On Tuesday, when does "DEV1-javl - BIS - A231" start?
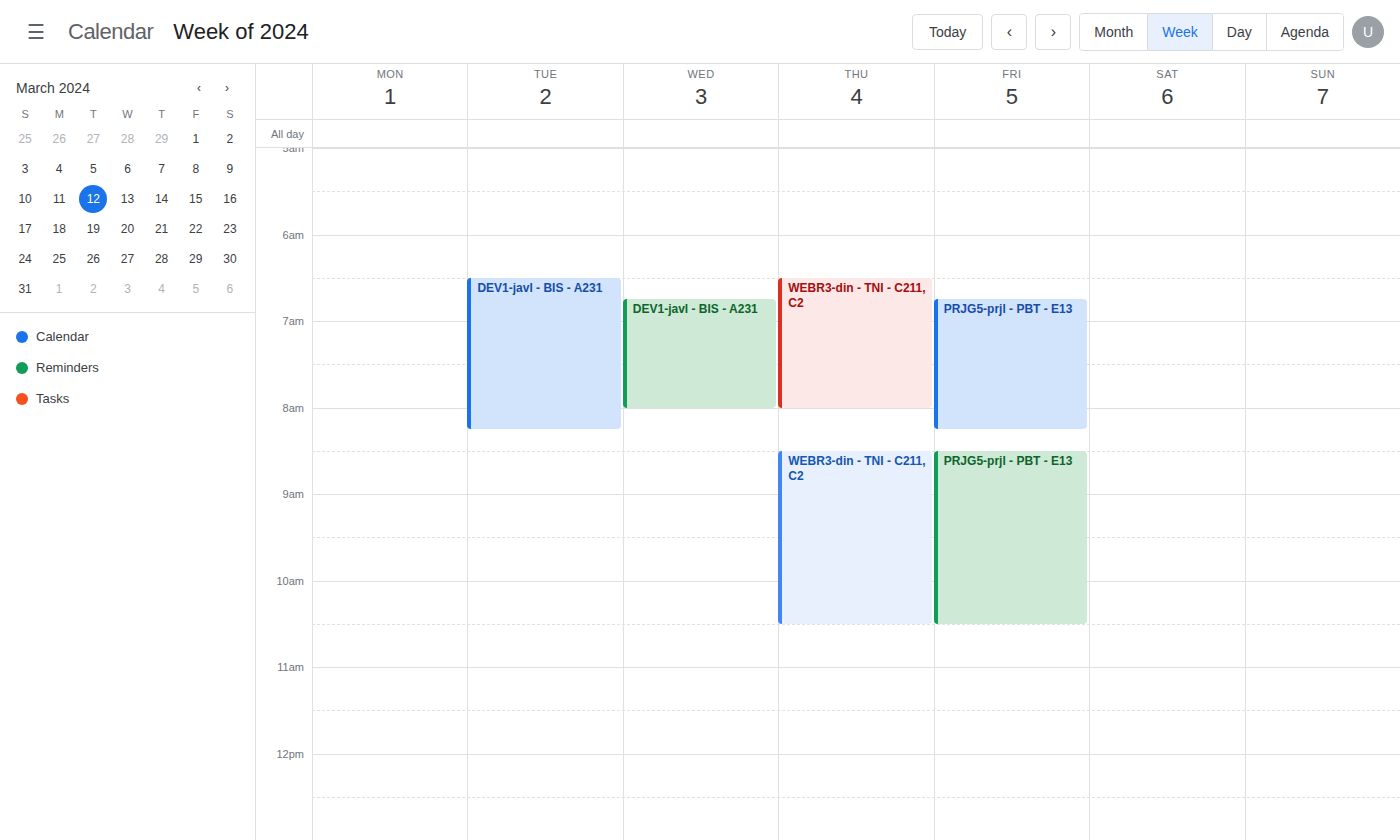
6:30 AM